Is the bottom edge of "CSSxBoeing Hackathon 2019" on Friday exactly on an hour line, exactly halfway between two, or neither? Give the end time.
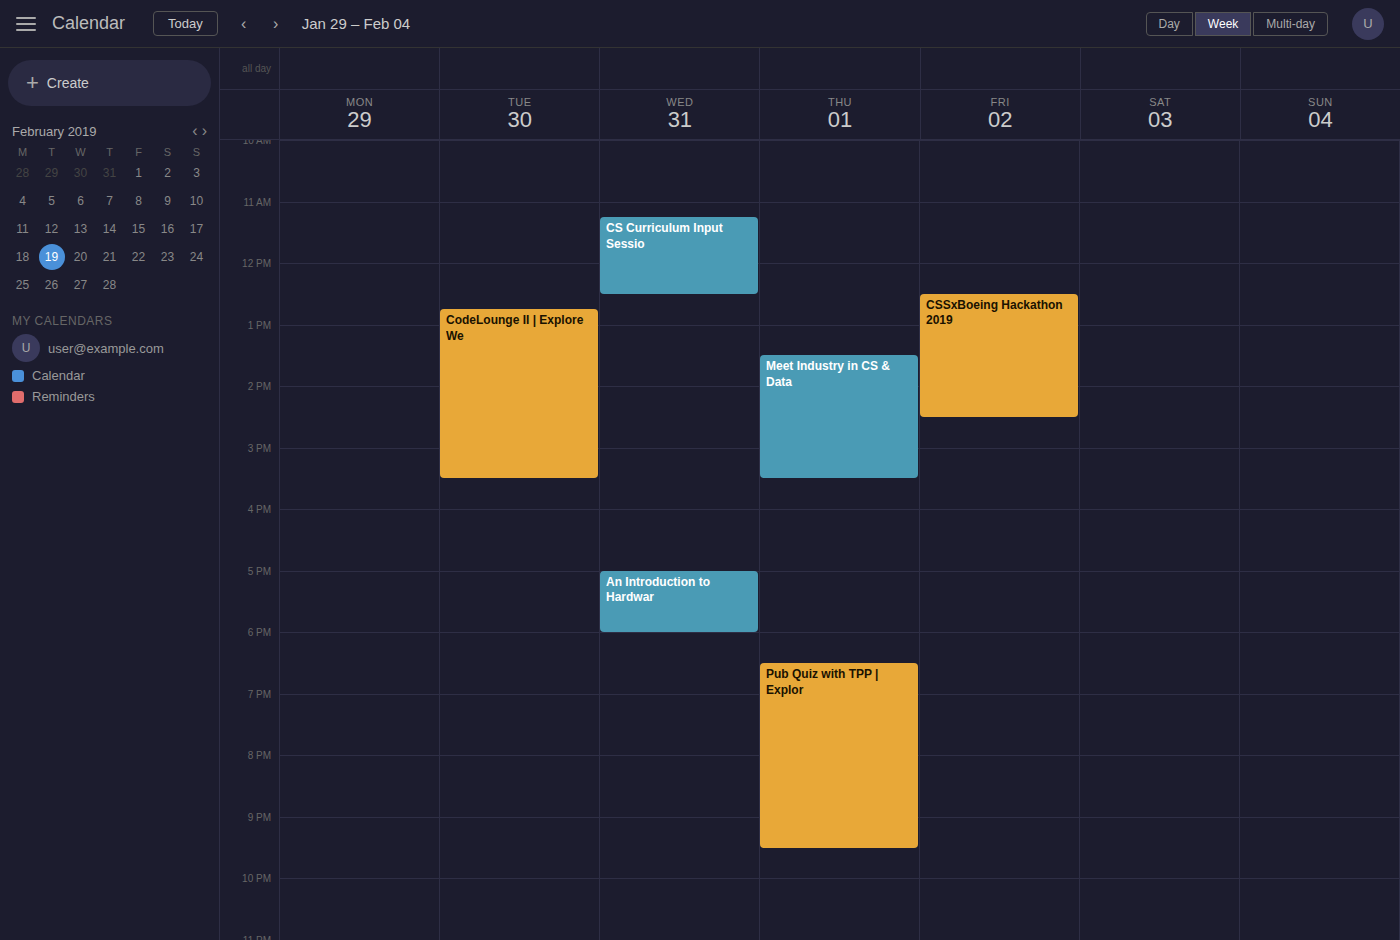
2:30 PM -- halfway between the 2 PM and 3 PM lines.